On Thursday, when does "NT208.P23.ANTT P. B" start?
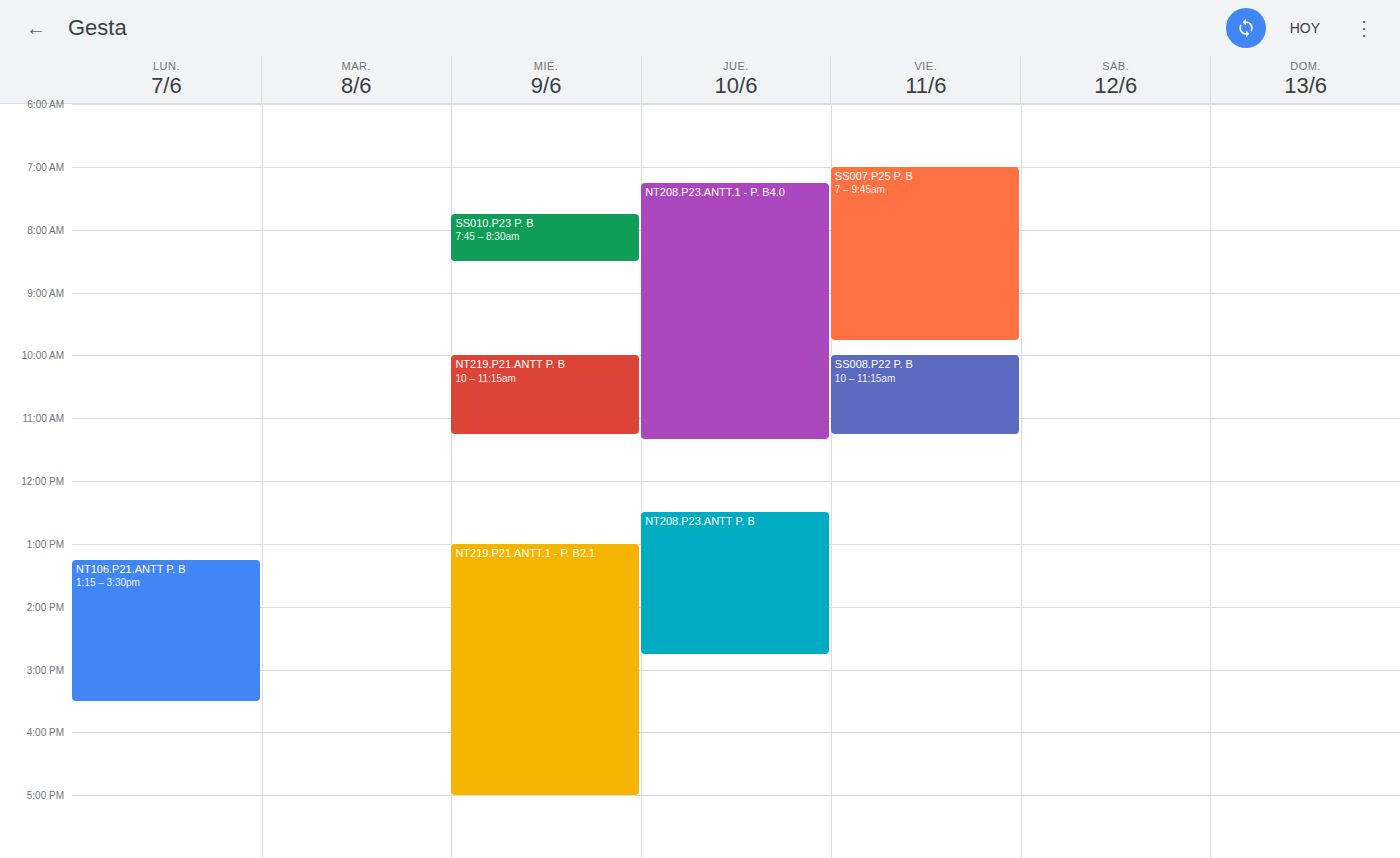
12:30